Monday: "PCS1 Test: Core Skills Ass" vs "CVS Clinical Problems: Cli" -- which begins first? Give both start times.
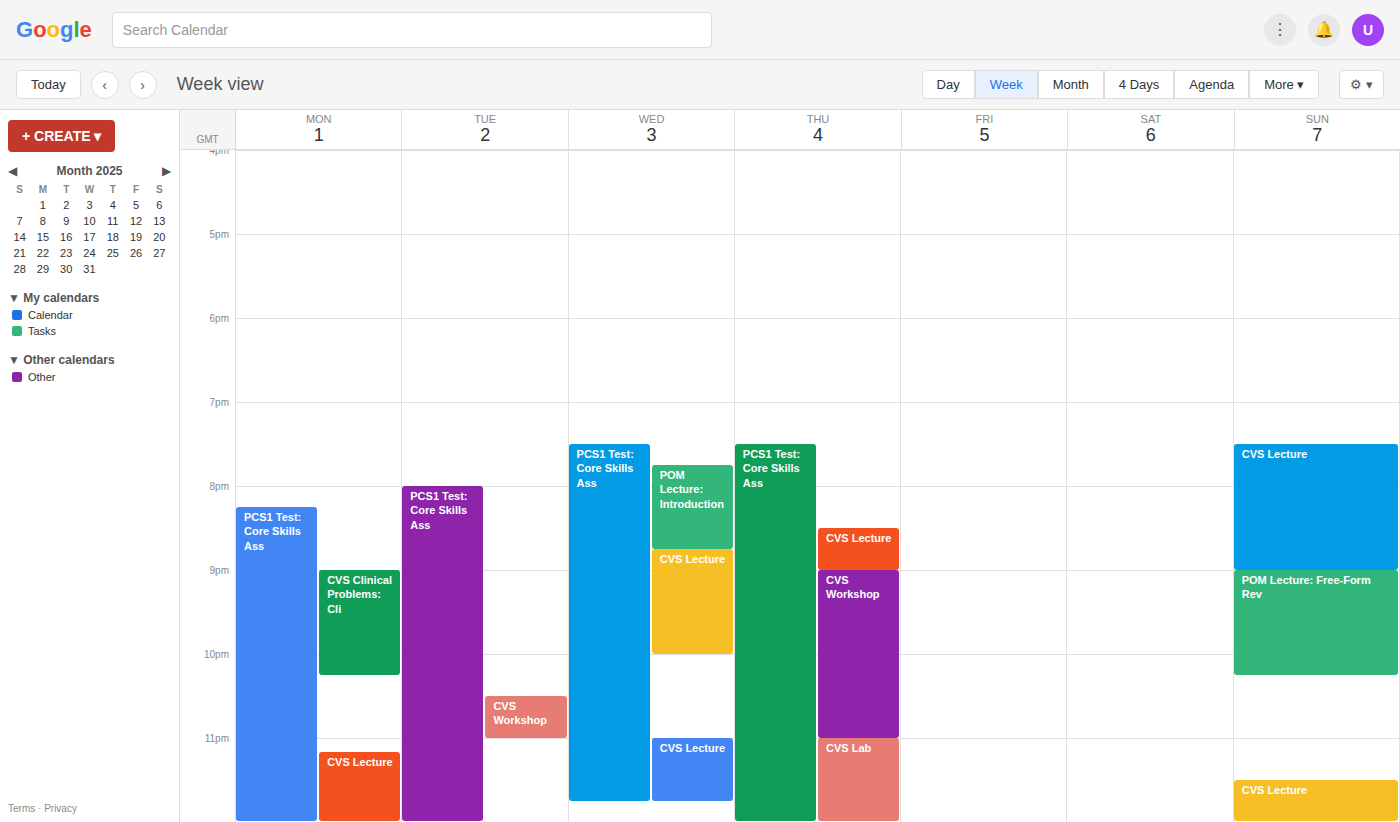
"PCS1 Test: Core Skills Ass" 8:15 PM; "CVS Clinical Problems: Cli" 9:00 PM.